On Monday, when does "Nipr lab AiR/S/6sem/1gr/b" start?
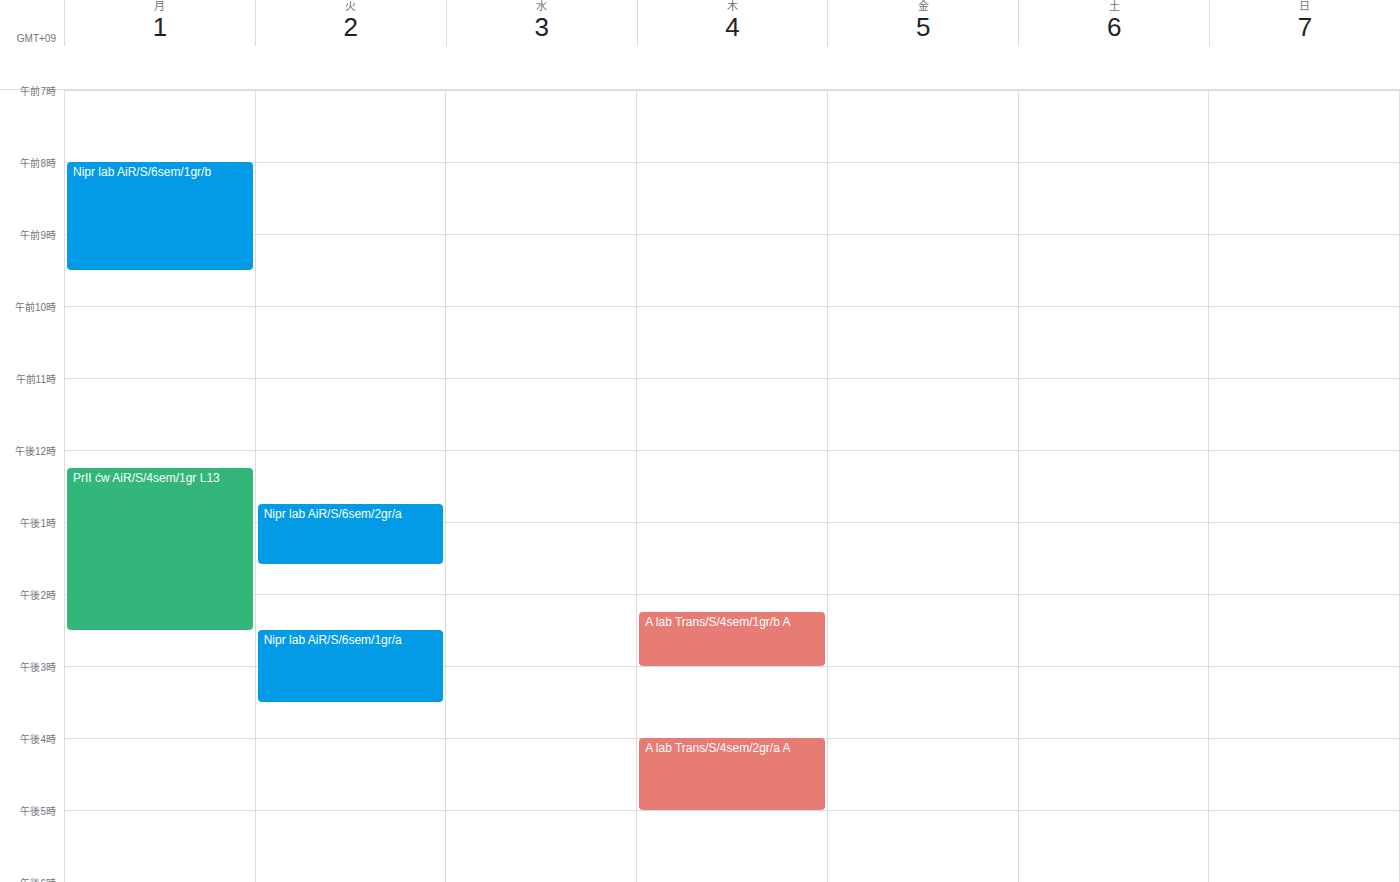
8:00 AM